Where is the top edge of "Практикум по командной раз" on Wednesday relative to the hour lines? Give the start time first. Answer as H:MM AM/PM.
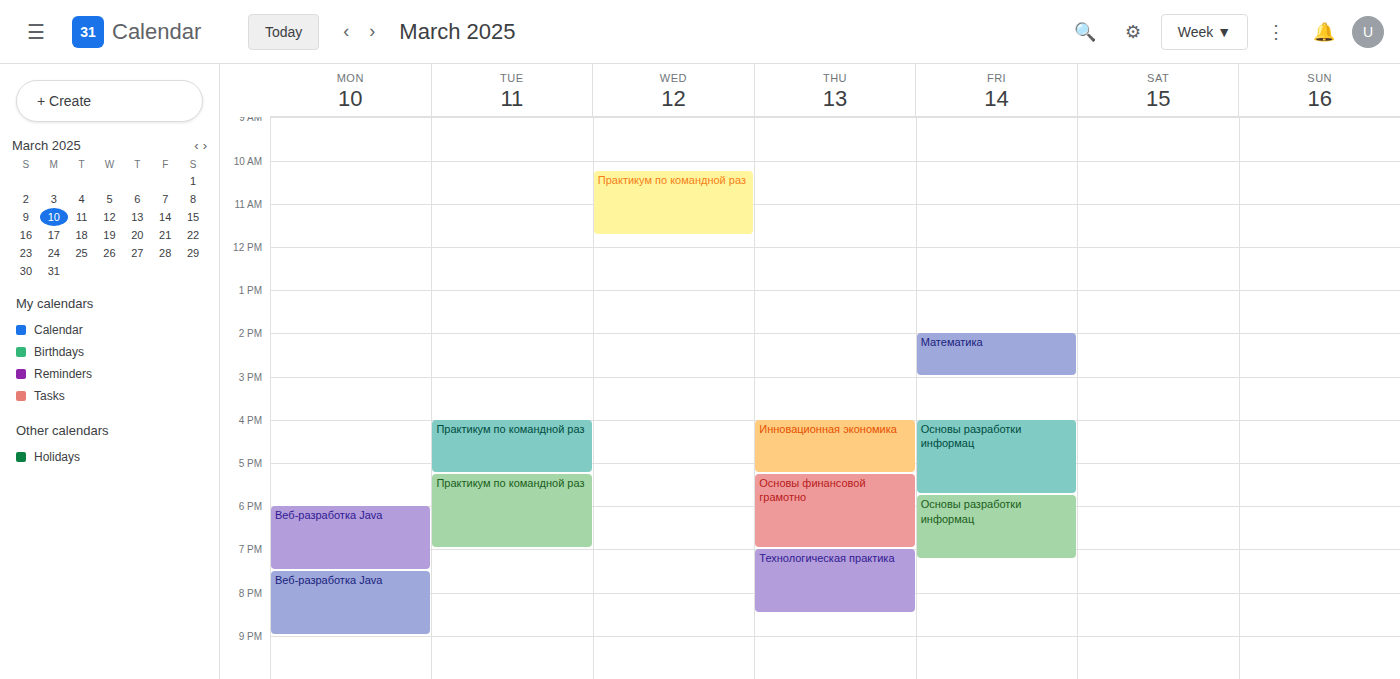
10:15 AM -- neither: a quarter of the way from the 10 AM line to the 11 AM line.